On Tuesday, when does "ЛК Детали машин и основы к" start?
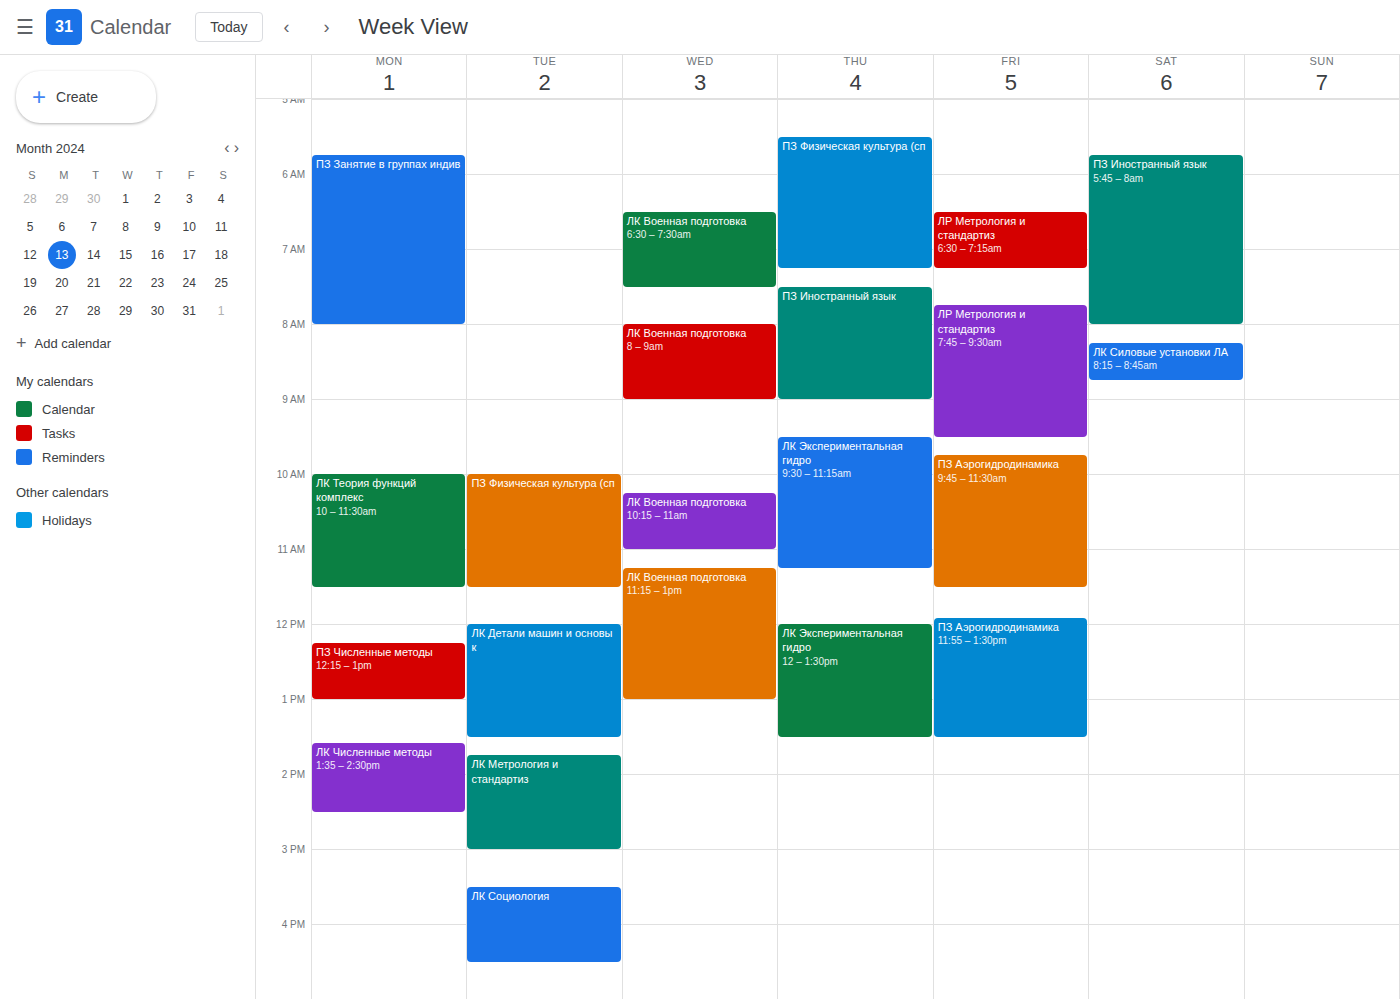
12:00 PM